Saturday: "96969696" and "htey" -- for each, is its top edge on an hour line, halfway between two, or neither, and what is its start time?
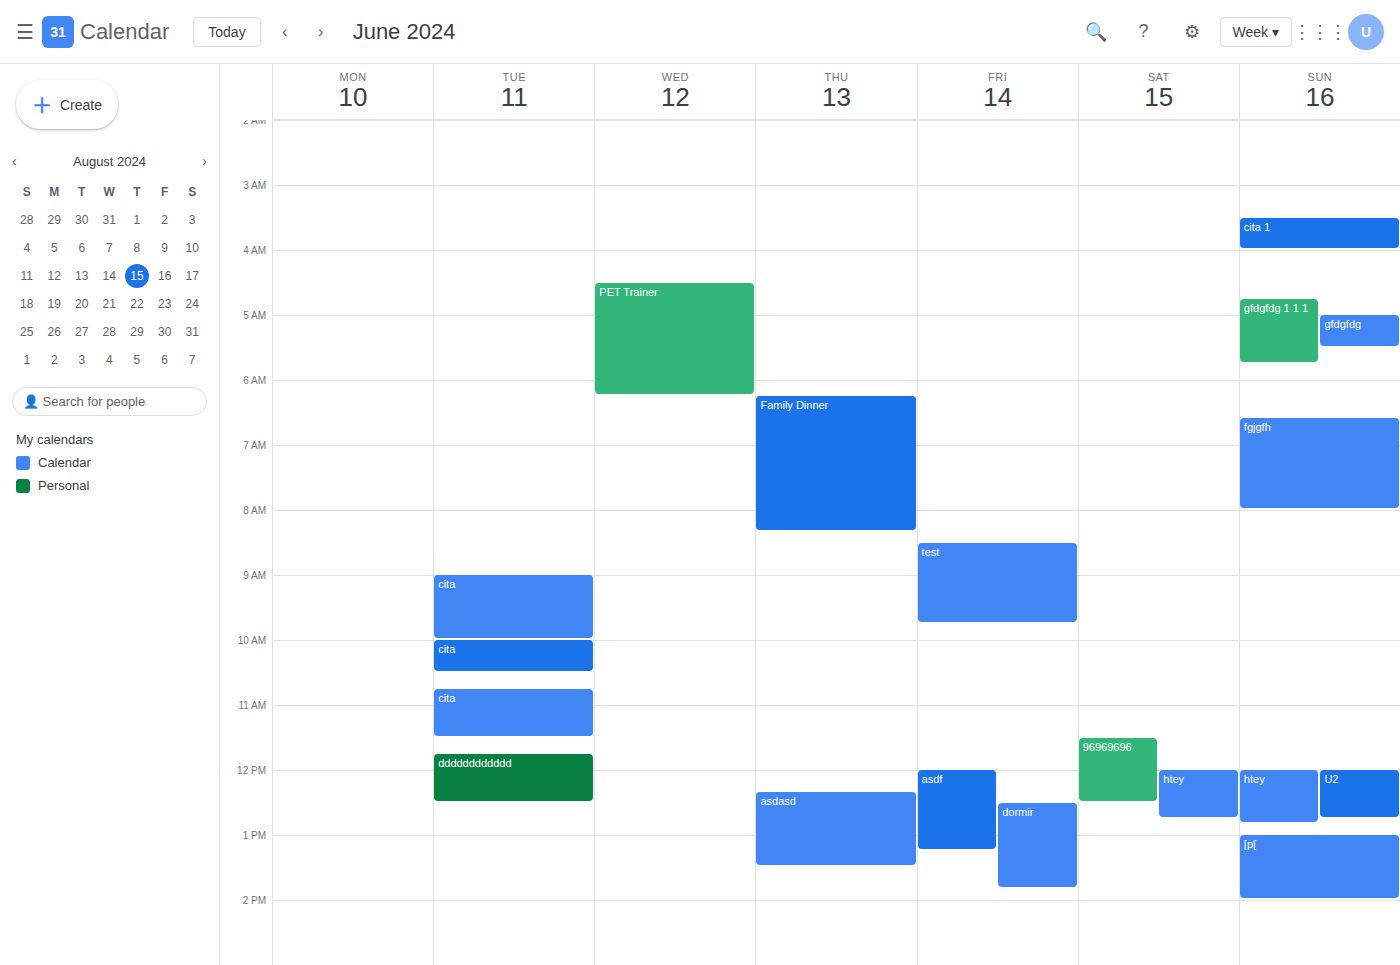
"96969696": 11:30 AM, halfway between the 11 AM and 12 PM lines. "htey": 12:00 PM, exactly on the 12 PM line.